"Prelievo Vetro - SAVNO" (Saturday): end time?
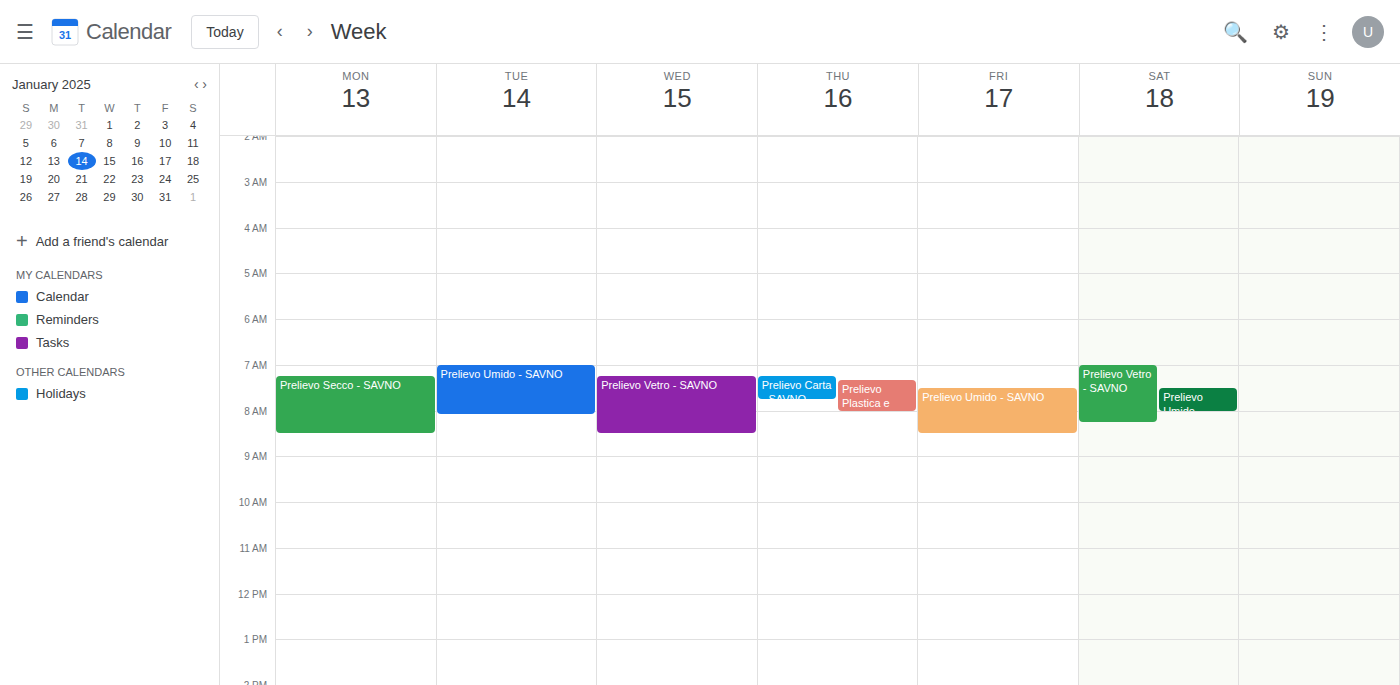
8:15 AM